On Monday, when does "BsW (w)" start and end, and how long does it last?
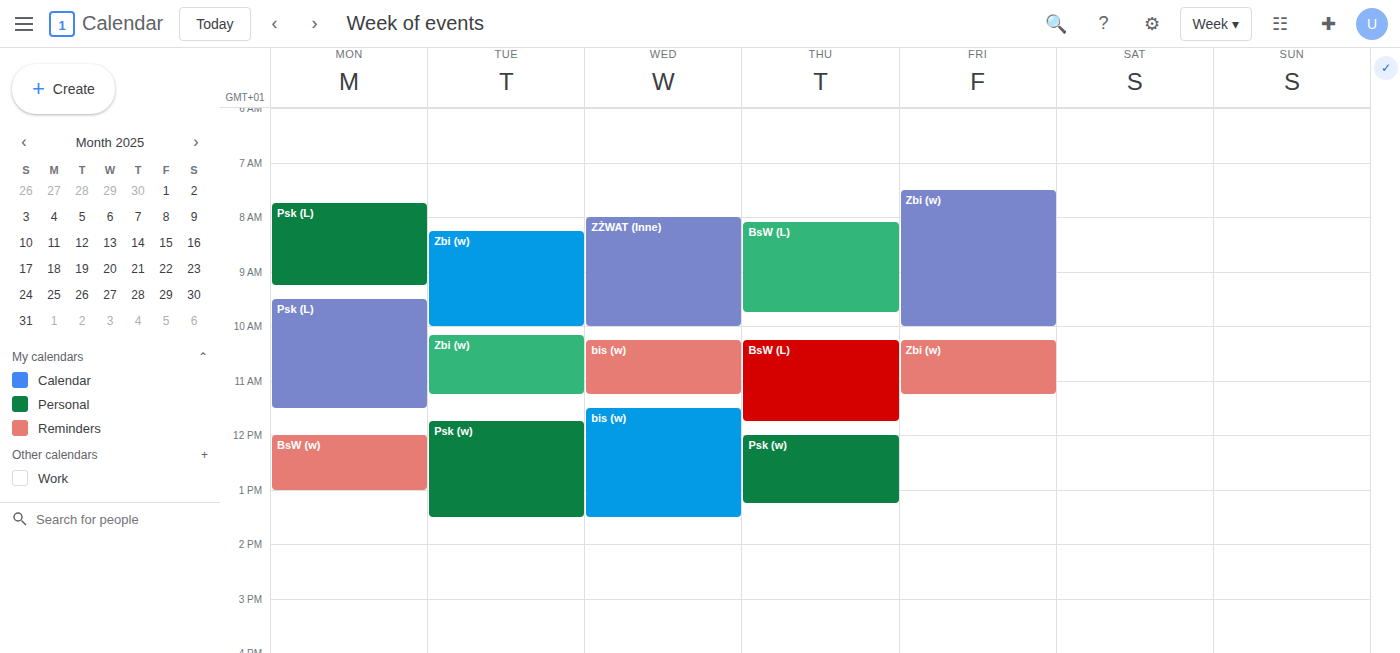
12:00 PM to 1:00 PM, 1 hour